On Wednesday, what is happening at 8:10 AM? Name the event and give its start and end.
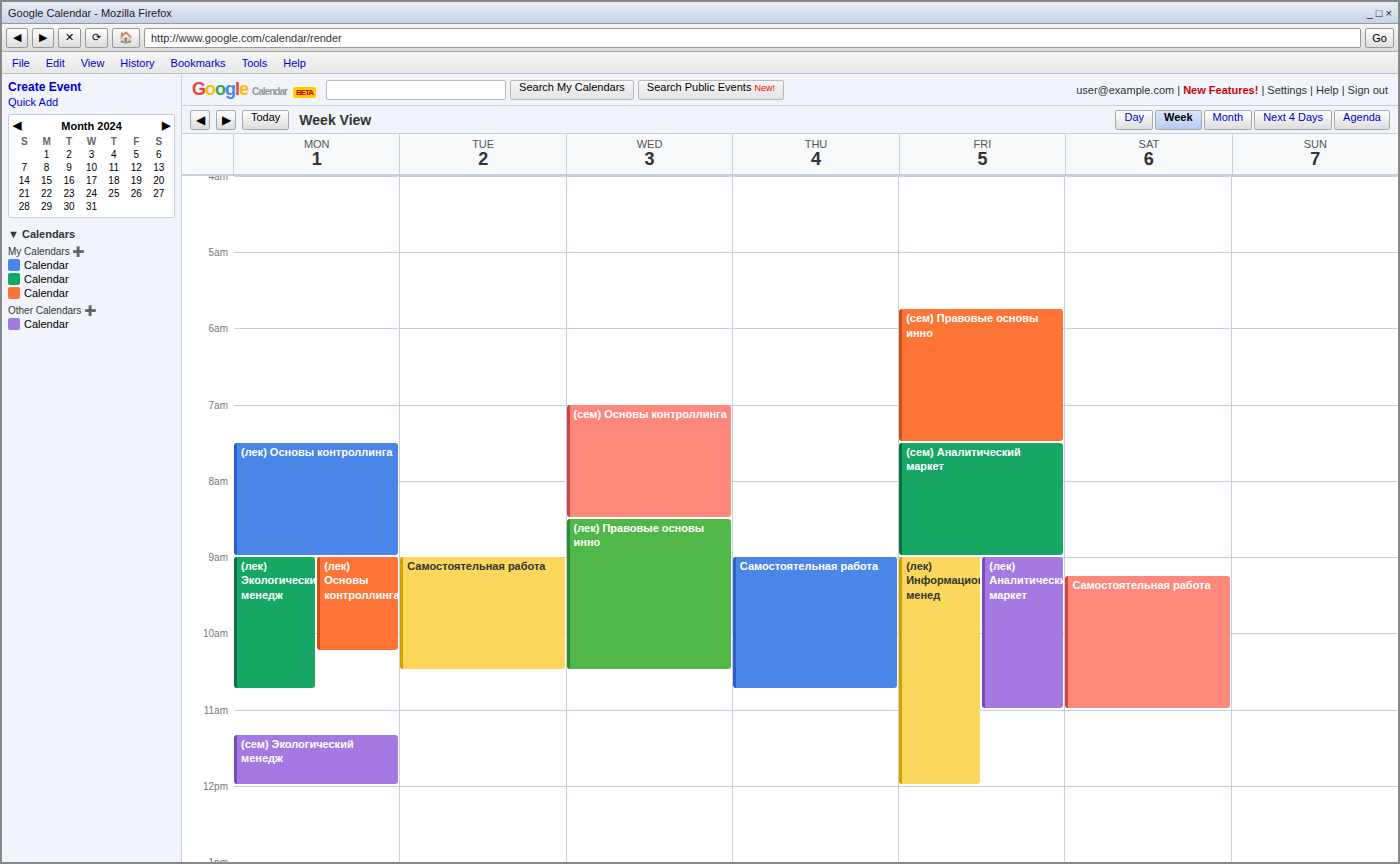
"(сем) Основы контроллинга", 7:00 AM to 8:30 AM